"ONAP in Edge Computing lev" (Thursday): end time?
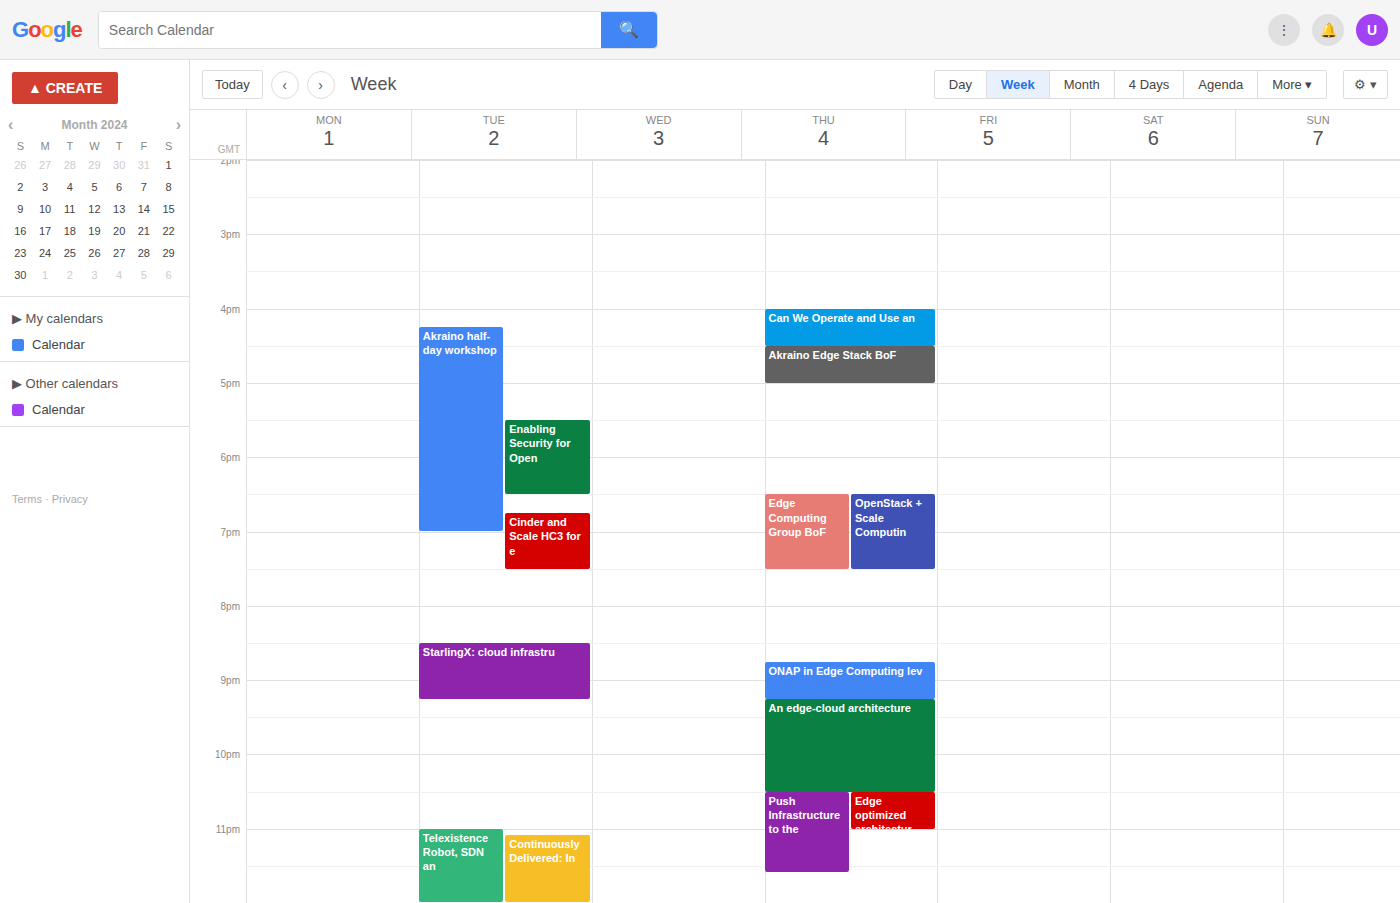
9:15 PM